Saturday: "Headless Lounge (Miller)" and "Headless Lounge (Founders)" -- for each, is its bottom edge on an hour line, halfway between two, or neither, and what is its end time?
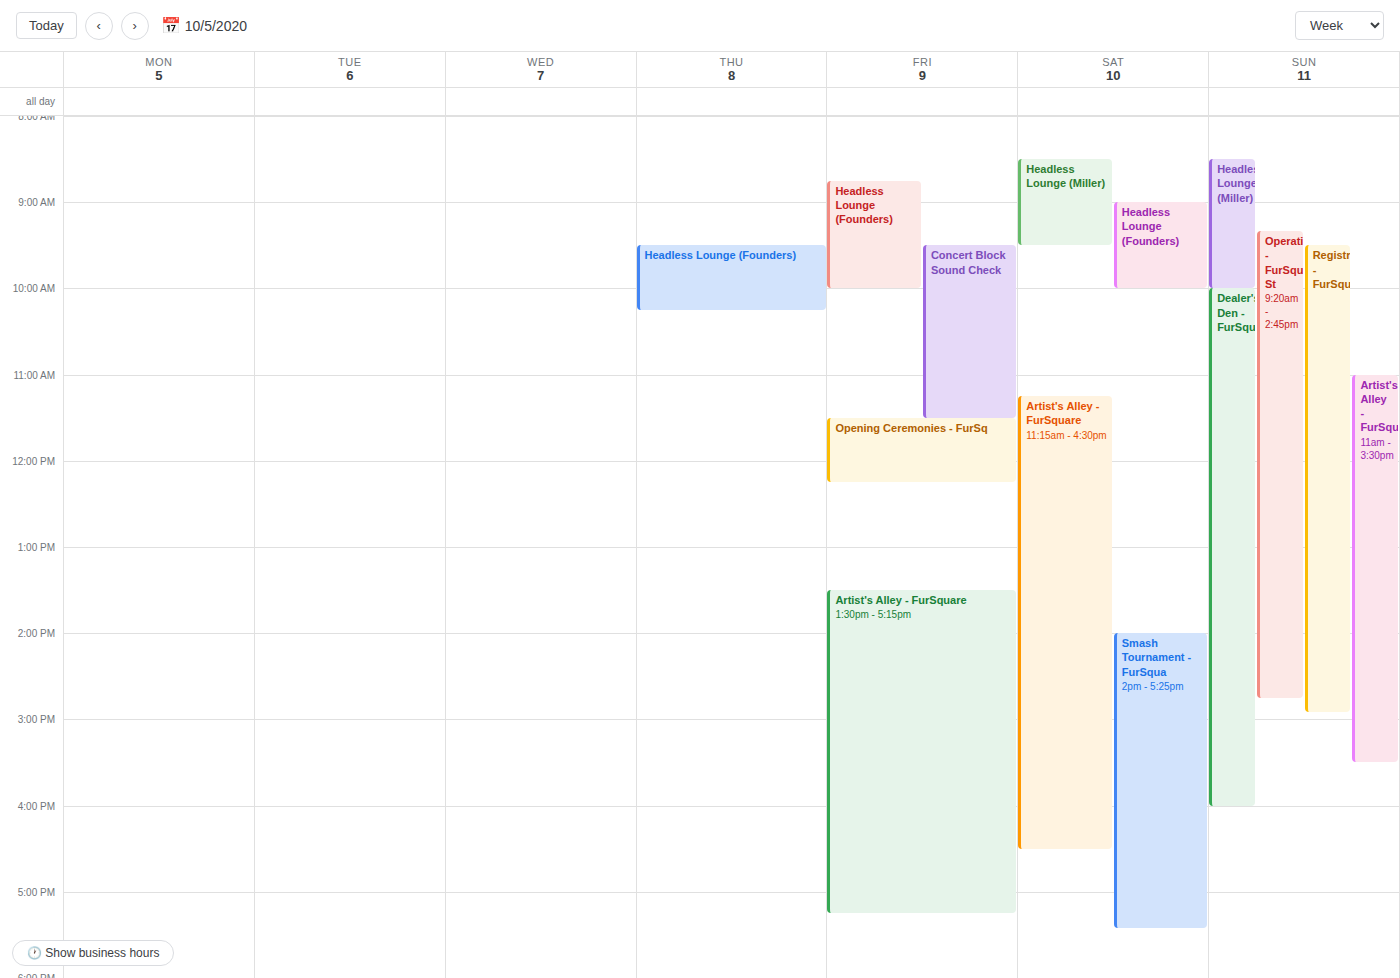
"Headless Lounge (Miller)": 9:30 AM, halfway between the 9 AM and 10 AM lines. "Headless Lounge (Founders)": 10:00 AM, exactly on the 10 AM line.